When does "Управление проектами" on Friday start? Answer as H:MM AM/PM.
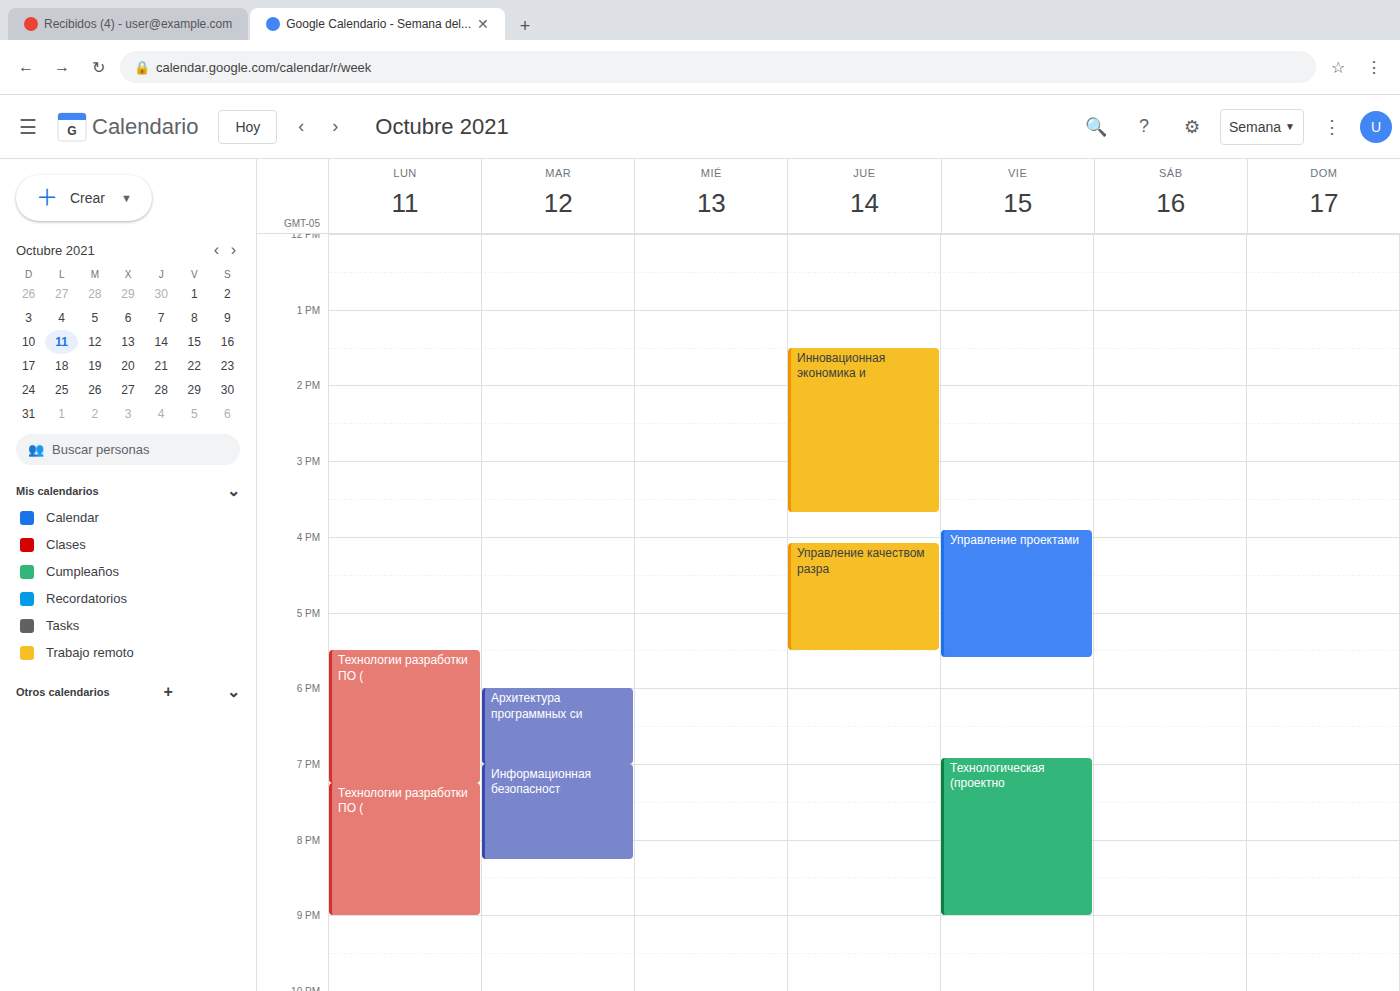
3:55 PM